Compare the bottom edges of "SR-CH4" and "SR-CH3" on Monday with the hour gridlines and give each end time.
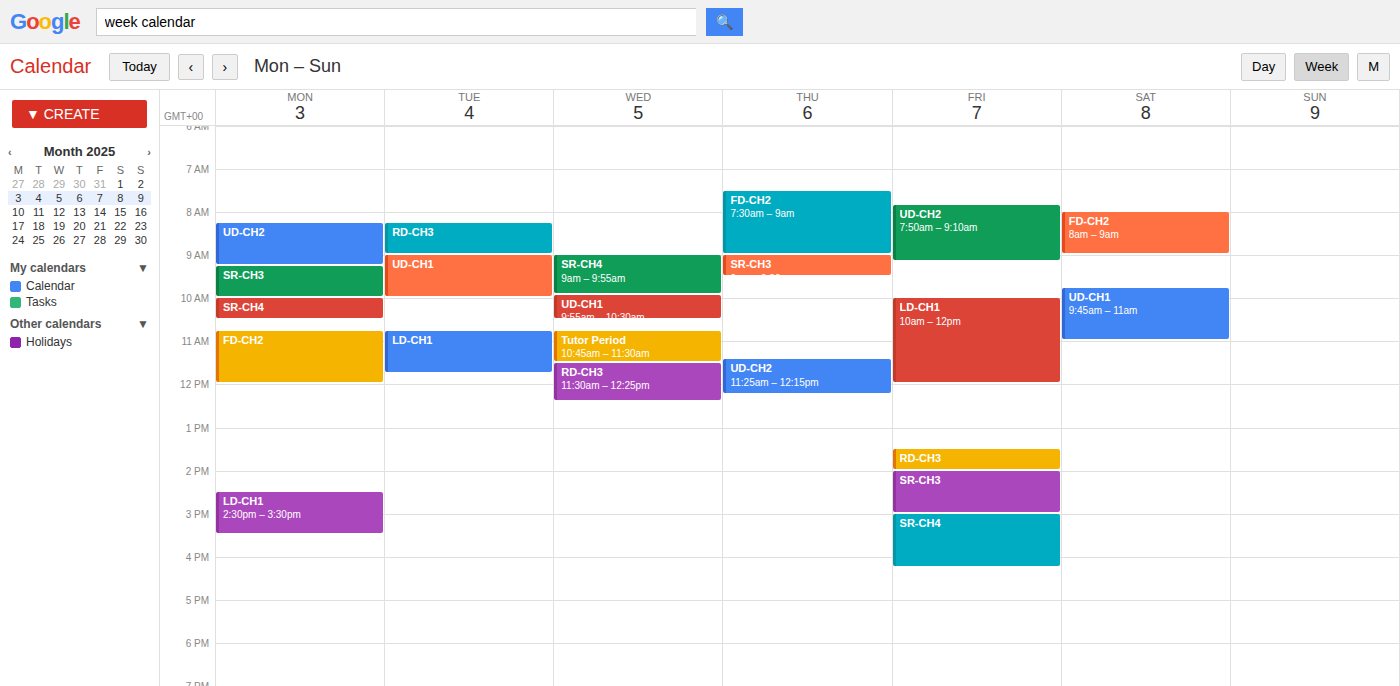
"SR-CH4": 10:30 AM, halfway between the 10 AM and 11 AM lines. "SR-CH3": 10:00 AM, exactly on the 10 AM line.